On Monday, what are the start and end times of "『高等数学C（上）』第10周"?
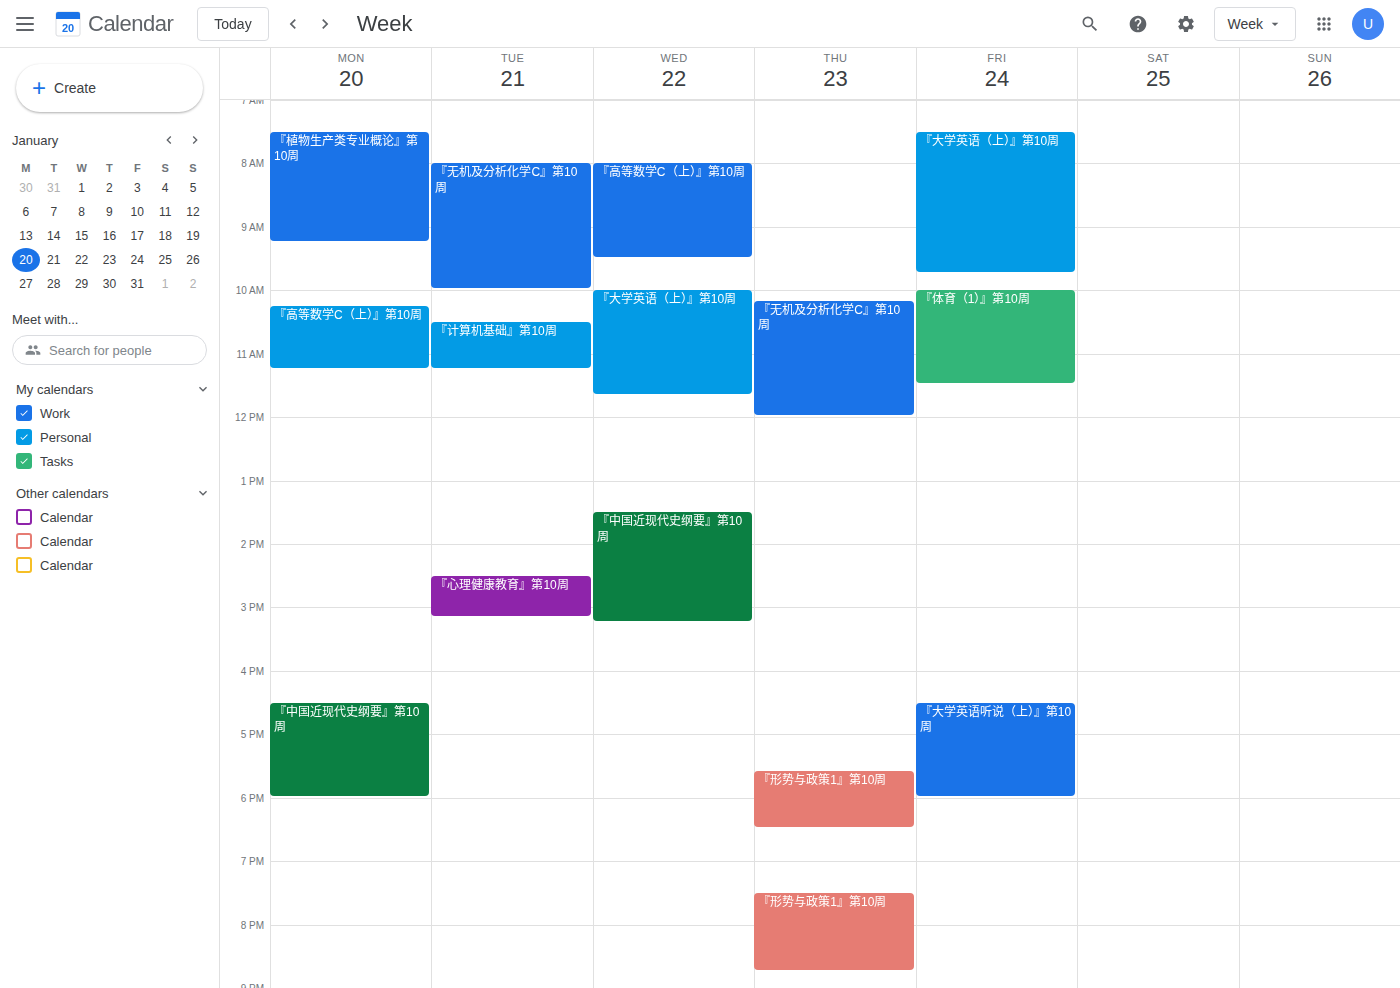
10:15 AM to 11:15 AM